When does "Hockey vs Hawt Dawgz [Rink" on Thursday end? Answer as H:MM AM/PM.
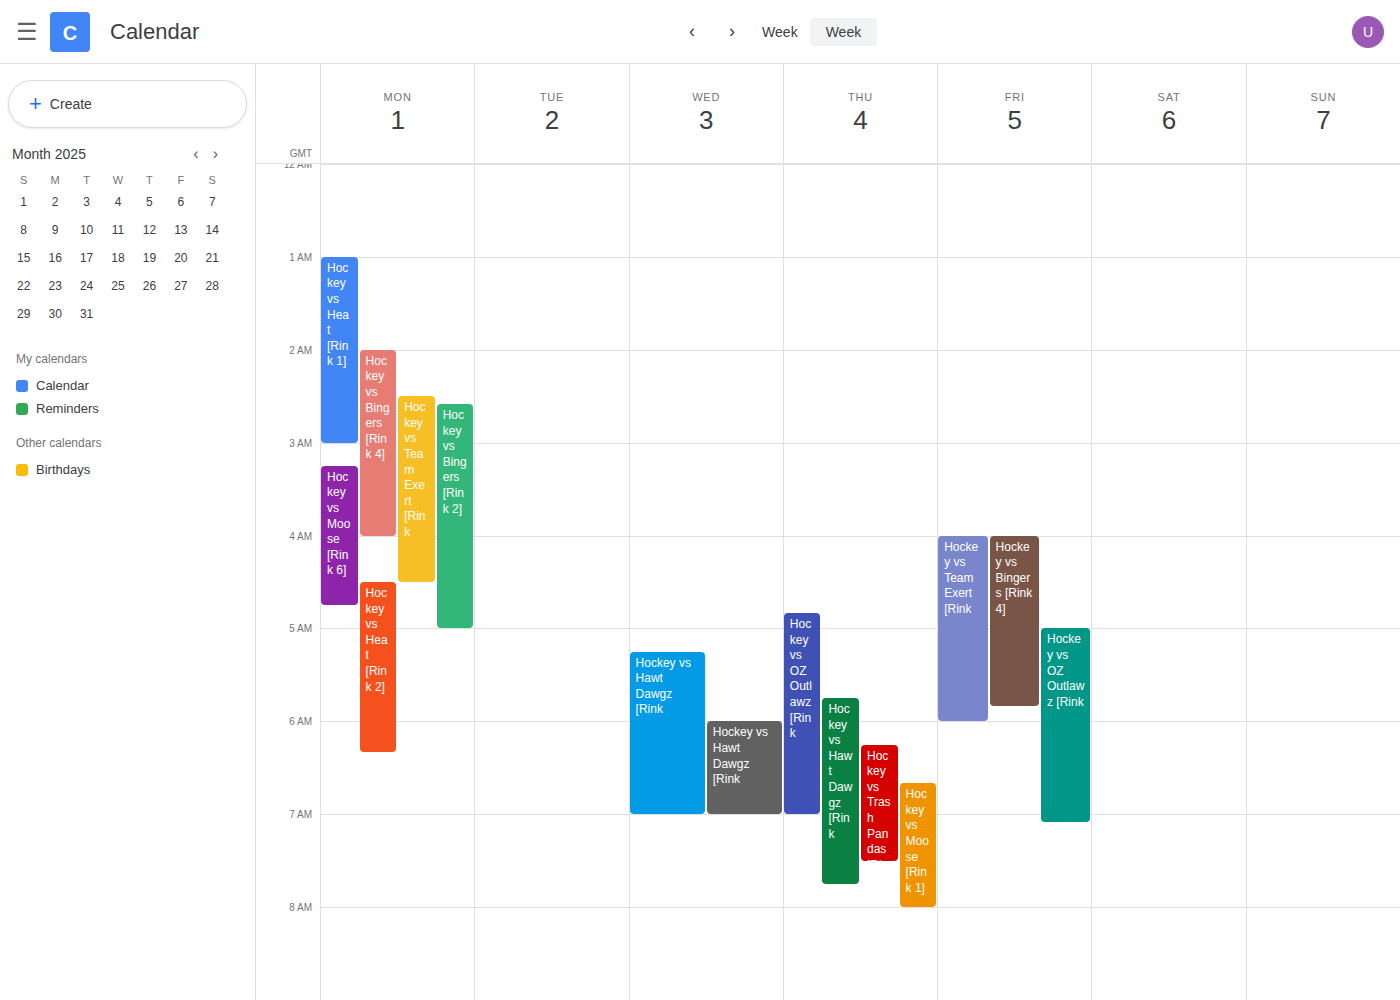
7:45 AM